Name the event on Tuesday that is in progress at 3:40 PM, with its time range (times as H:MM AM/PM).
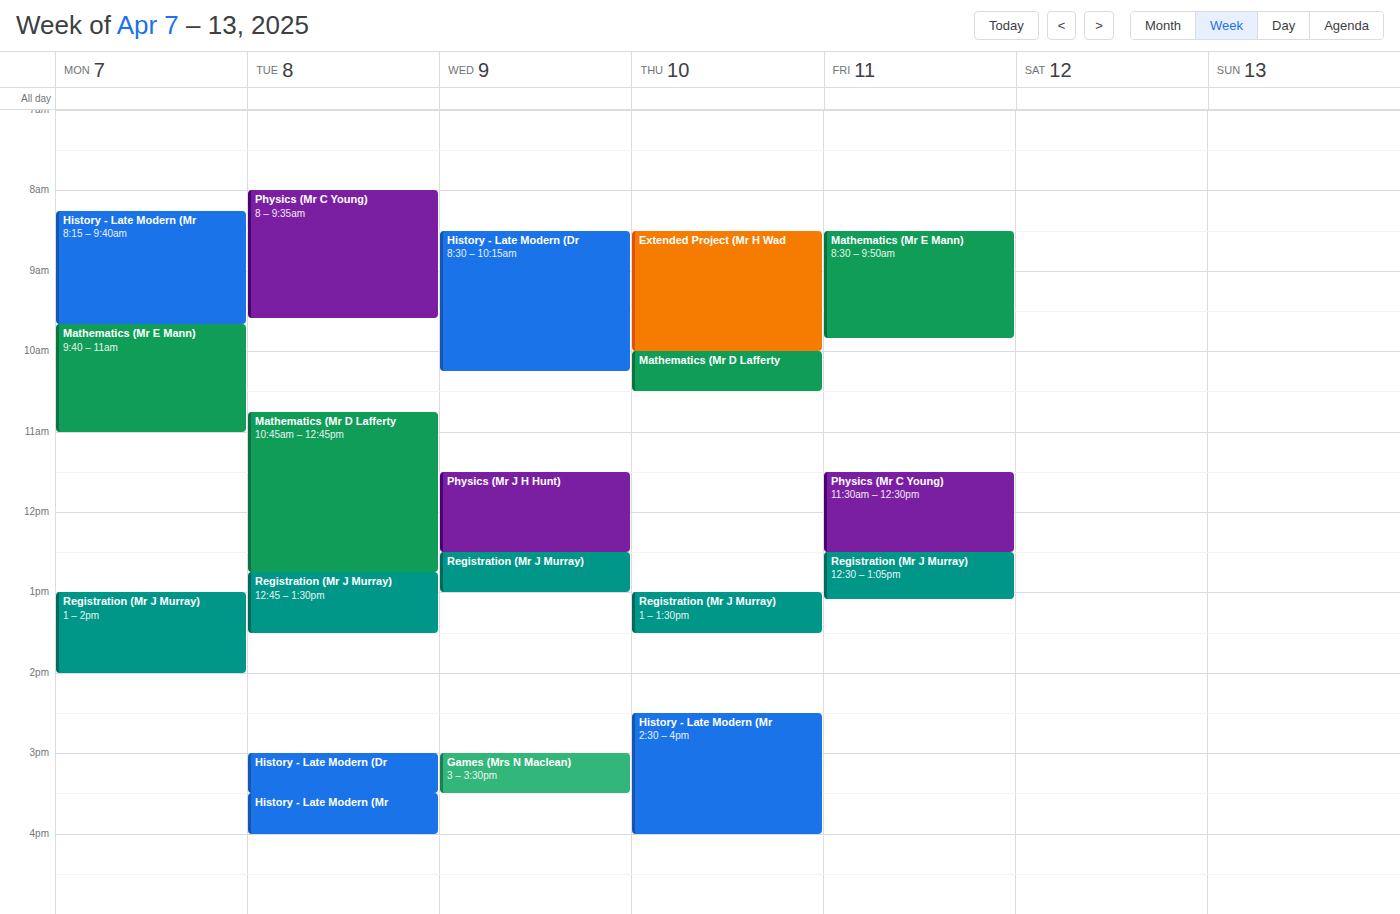
"History - Late Modern (Mr", 3:30 PM to 4:00 PM